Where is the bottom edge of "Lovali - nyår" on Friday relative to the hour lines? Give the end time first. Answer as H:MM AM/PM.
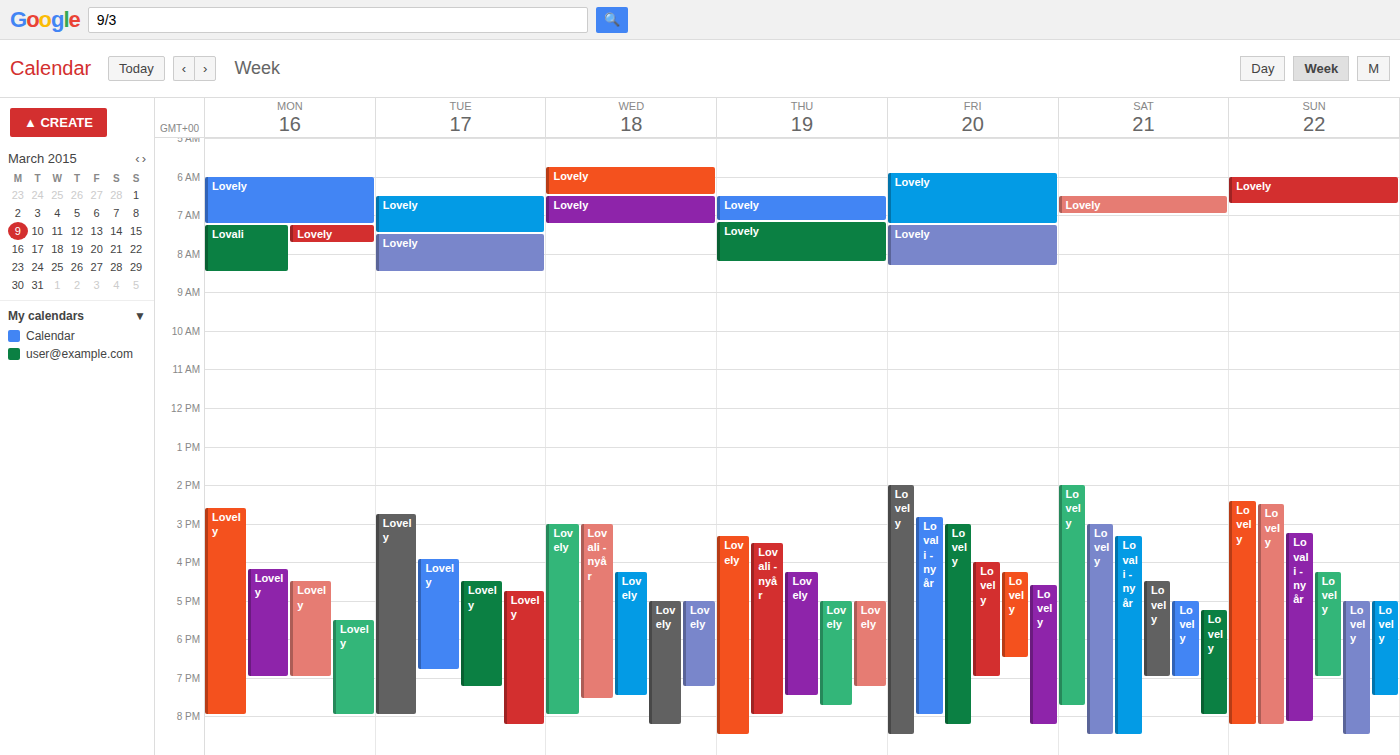
8:00 PM -- exactly on the 8 PM line.